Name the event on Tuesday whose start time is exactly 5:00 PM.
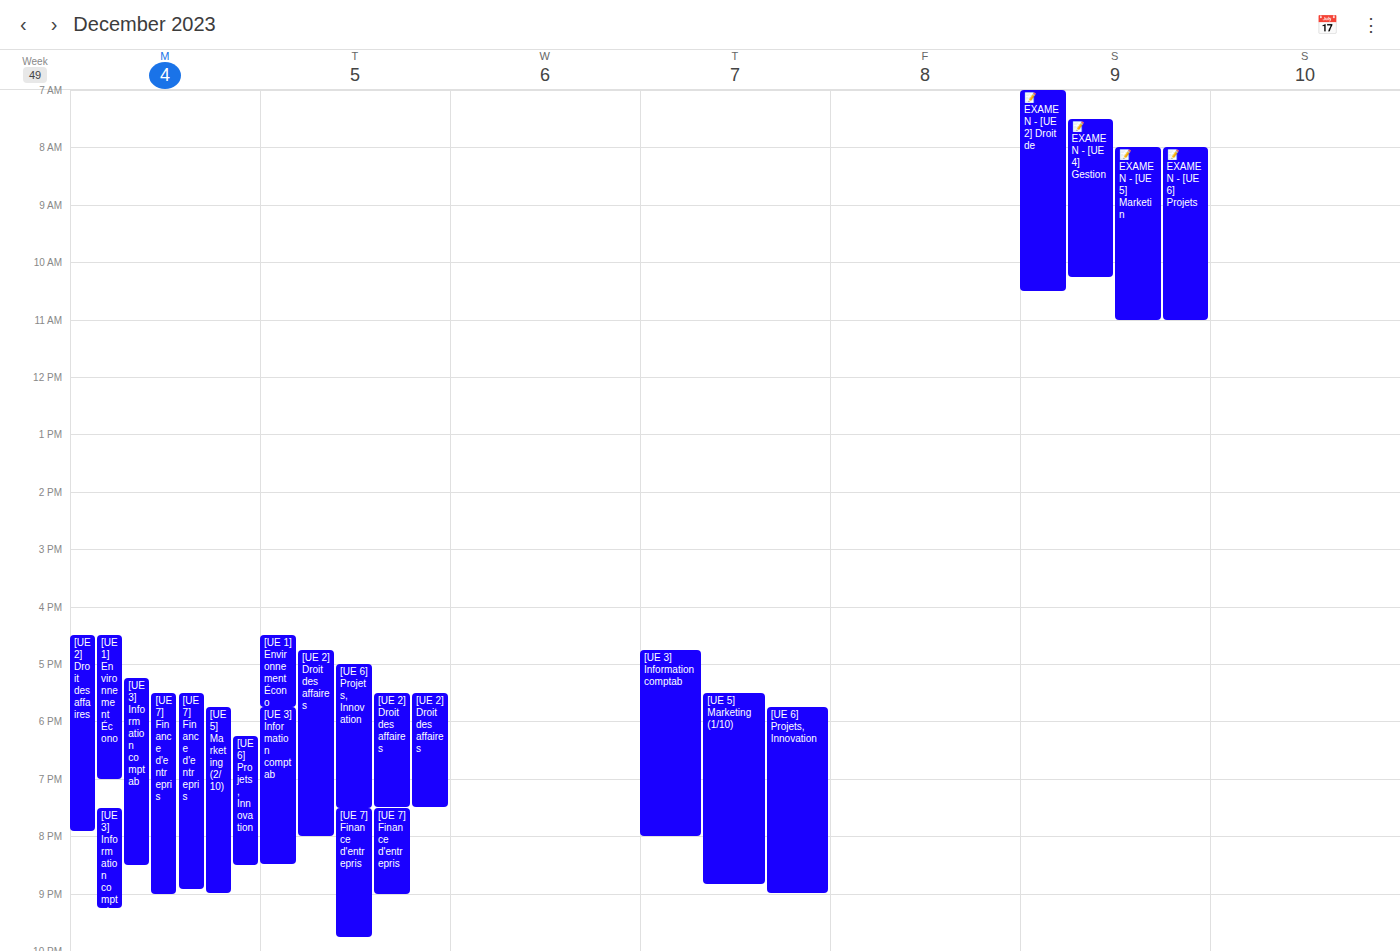
"[UE 6] Projets, Innovation"